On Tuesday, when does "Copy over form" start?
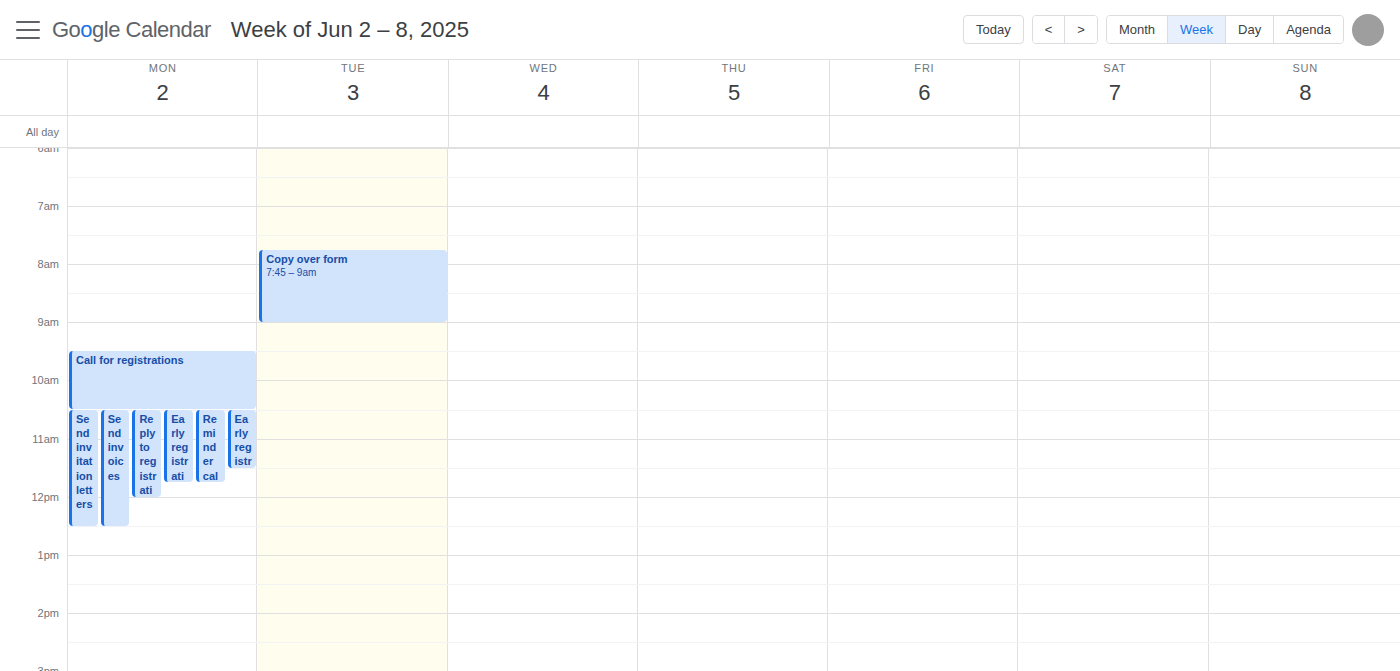
7:45 AM